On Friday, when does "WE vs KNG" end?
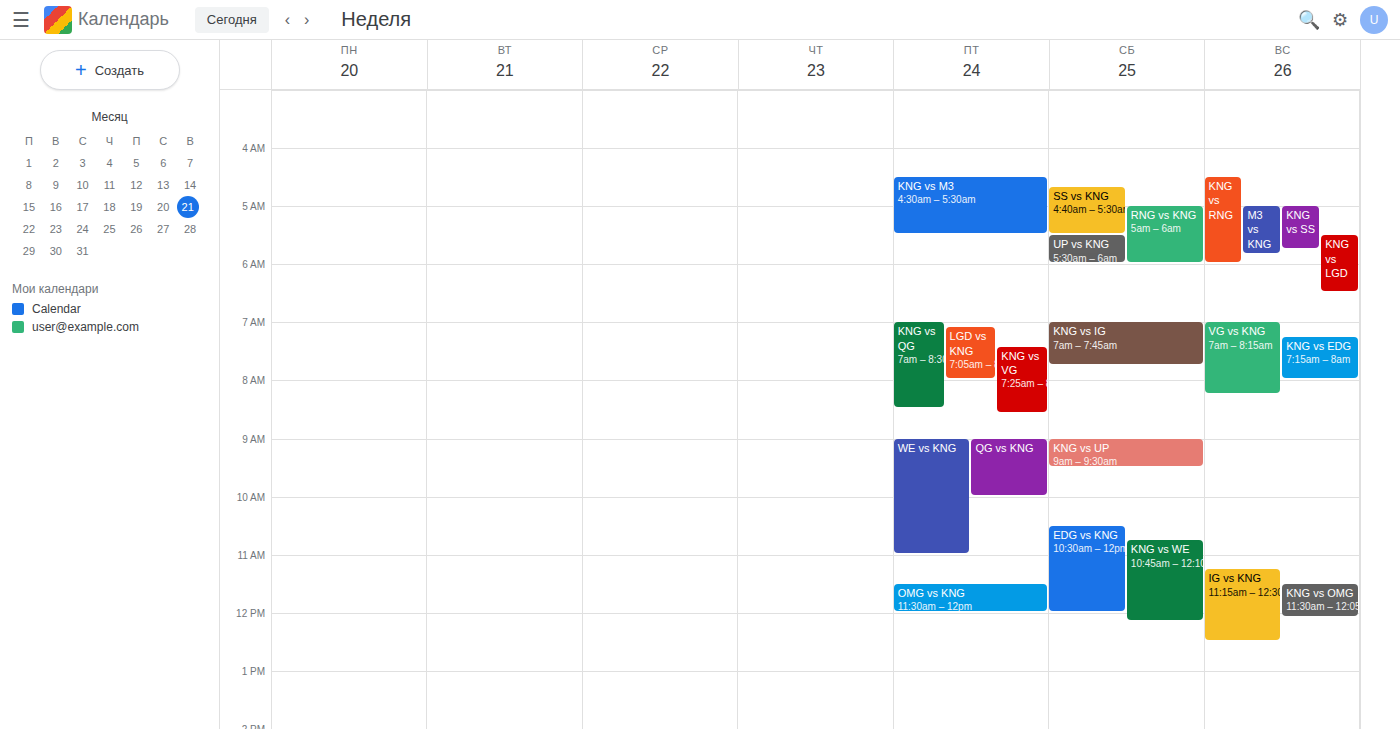
11:00 AM